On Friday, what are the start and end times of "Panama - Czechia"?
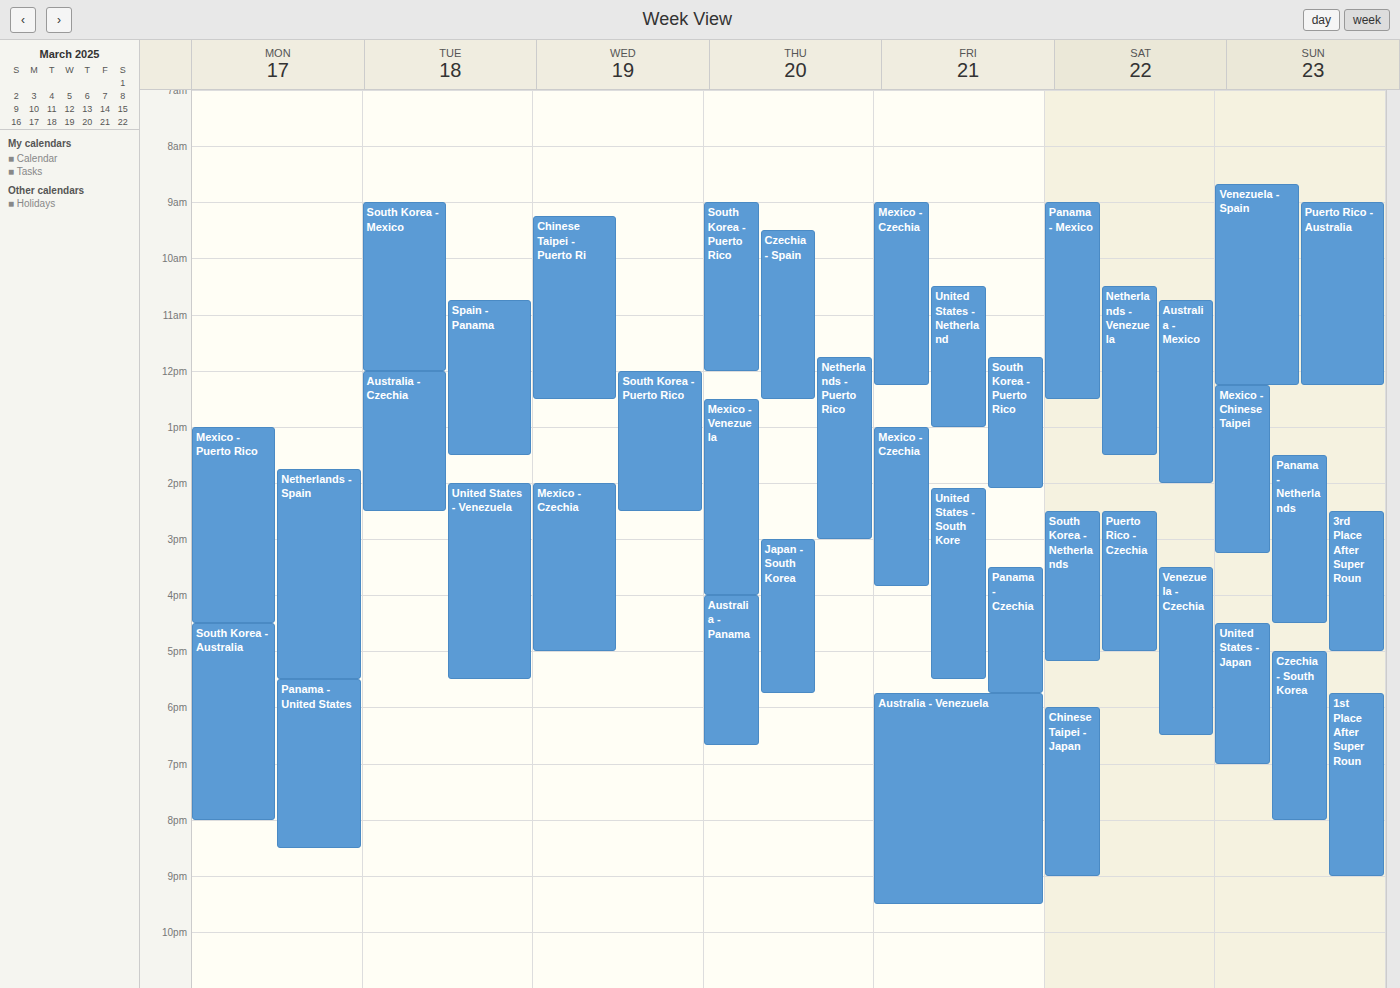
3:30 PM to 5:45 PM